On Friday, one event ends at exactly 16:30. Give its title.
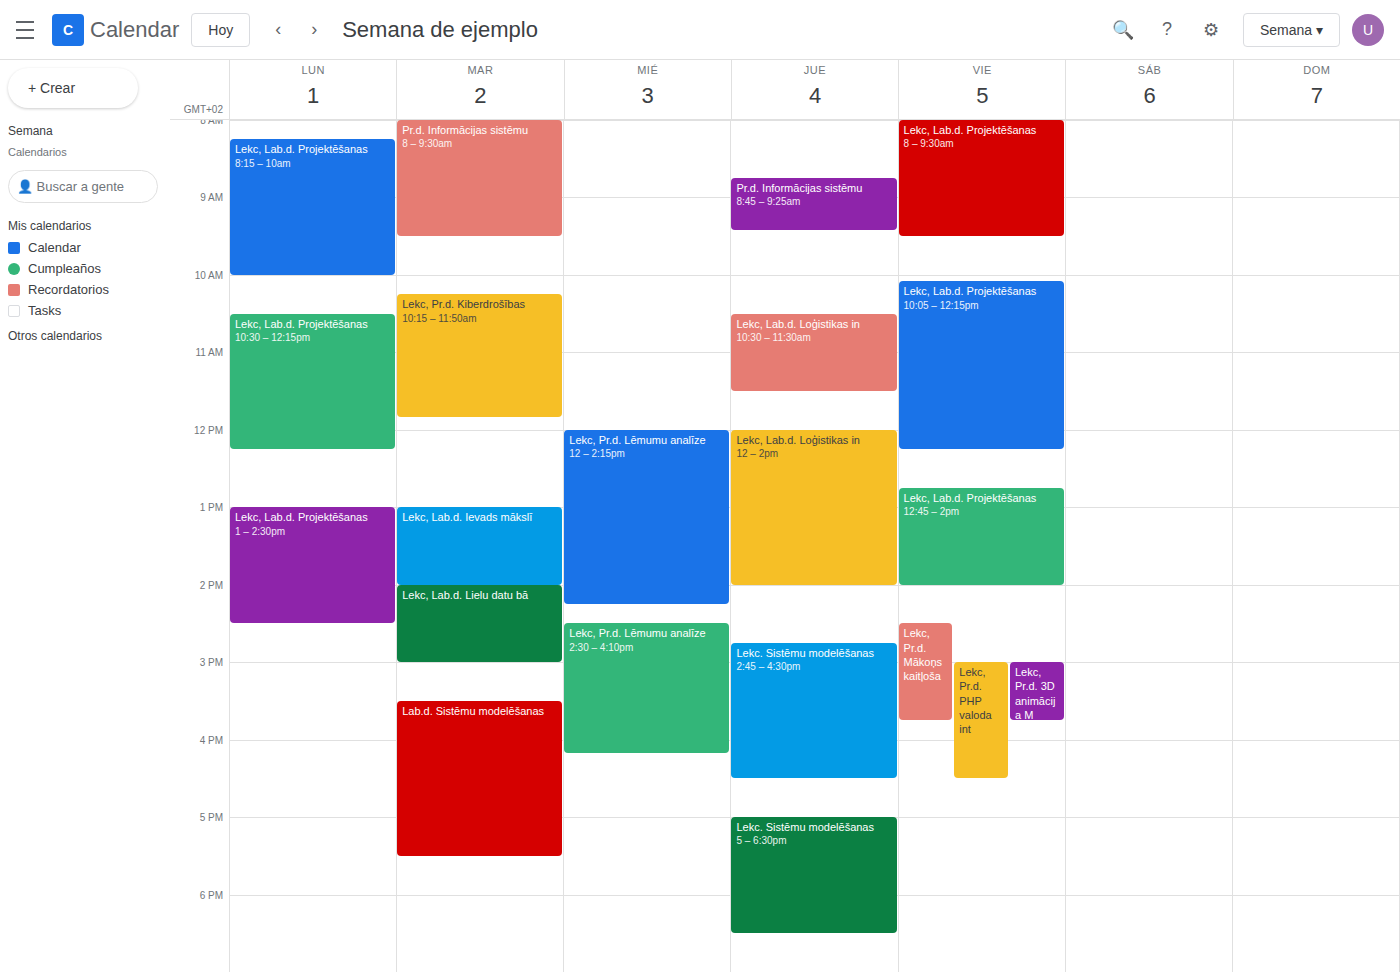
"Lekc, Pr.d. PHP valoda int"